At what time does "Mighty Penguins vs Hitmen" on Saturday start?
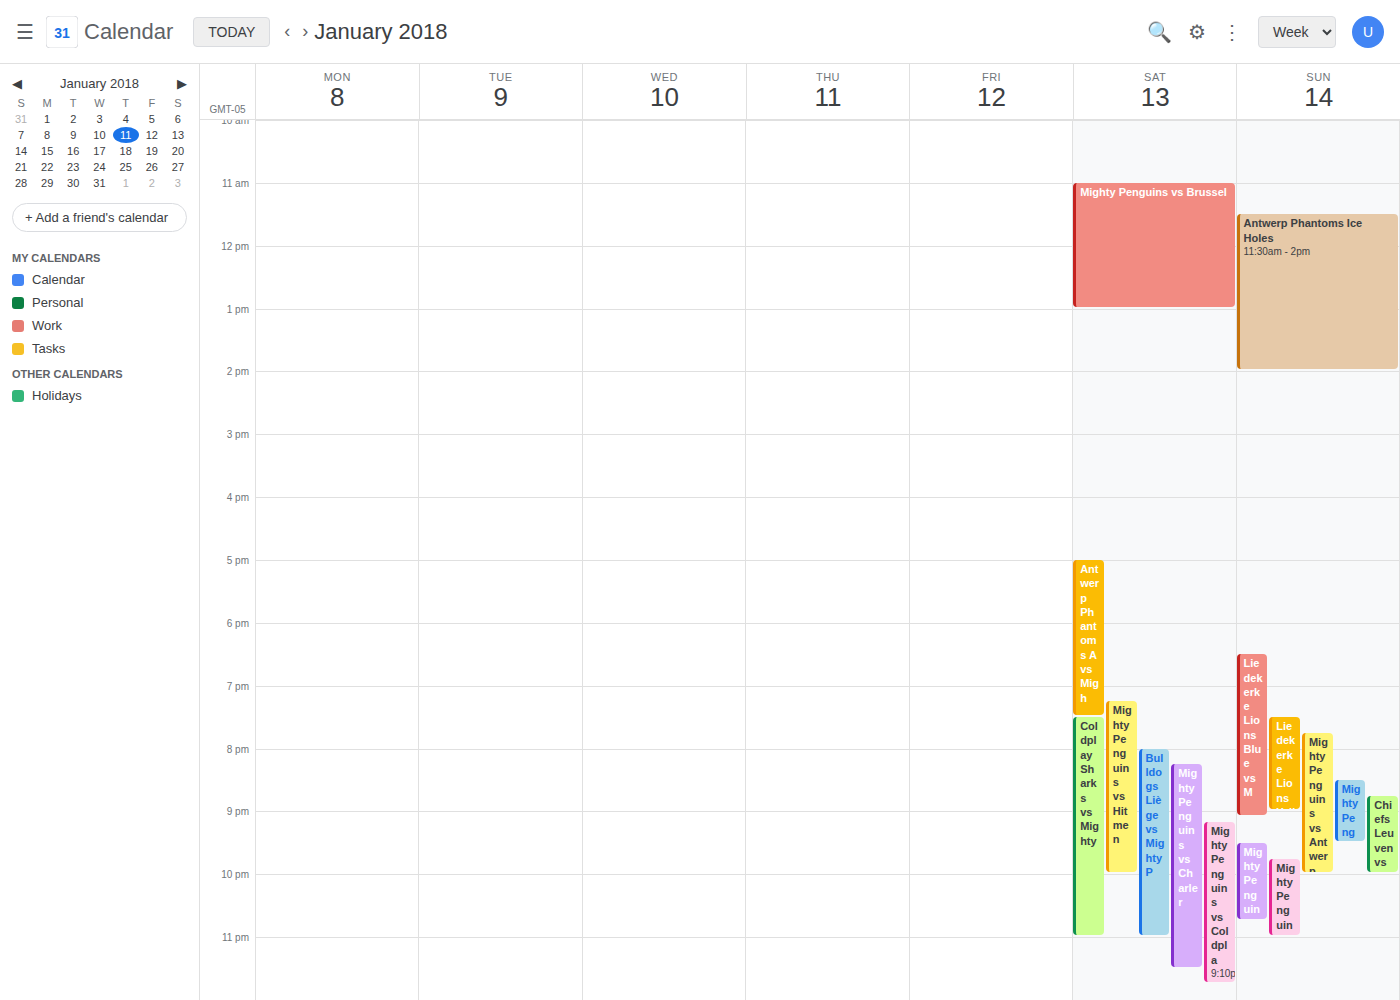
7:15 PM